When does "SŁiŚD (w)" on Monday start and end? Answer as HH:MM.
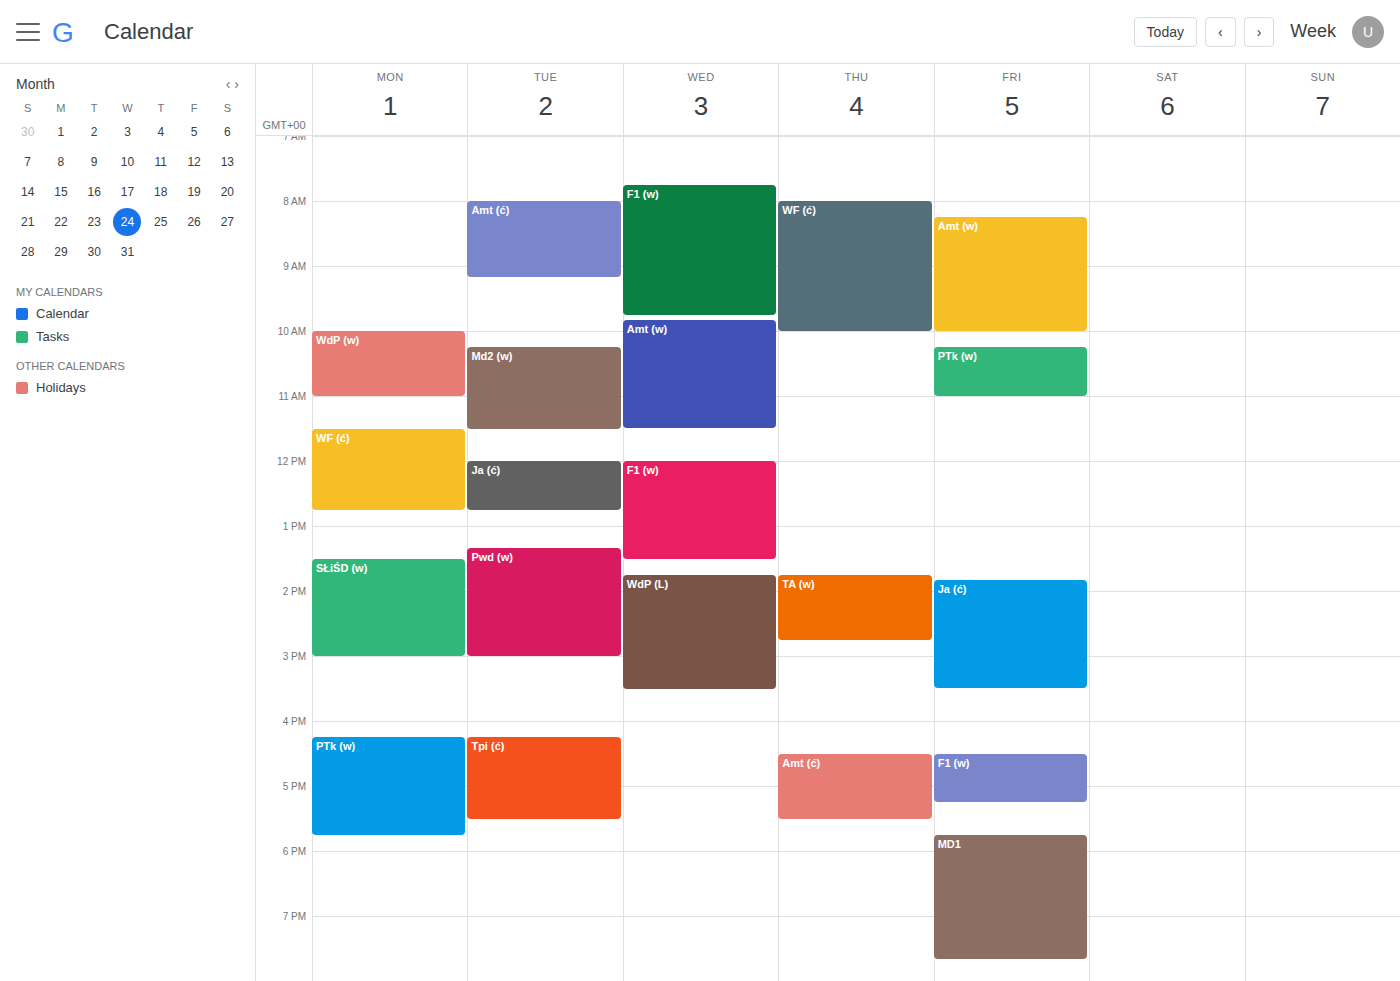
13:30 to 15:00